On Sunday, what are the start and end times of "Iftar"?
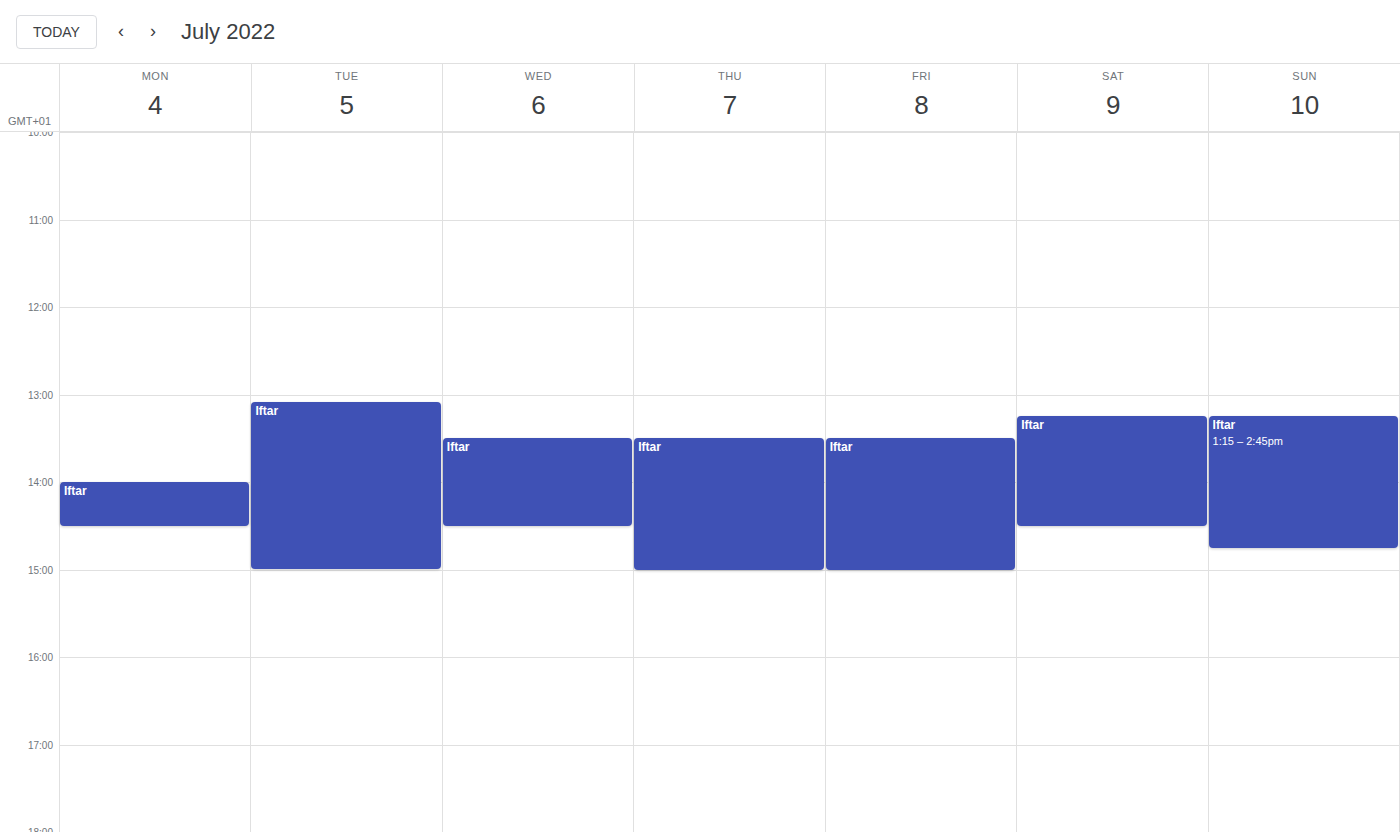
1:15 PM to 2:45 PM